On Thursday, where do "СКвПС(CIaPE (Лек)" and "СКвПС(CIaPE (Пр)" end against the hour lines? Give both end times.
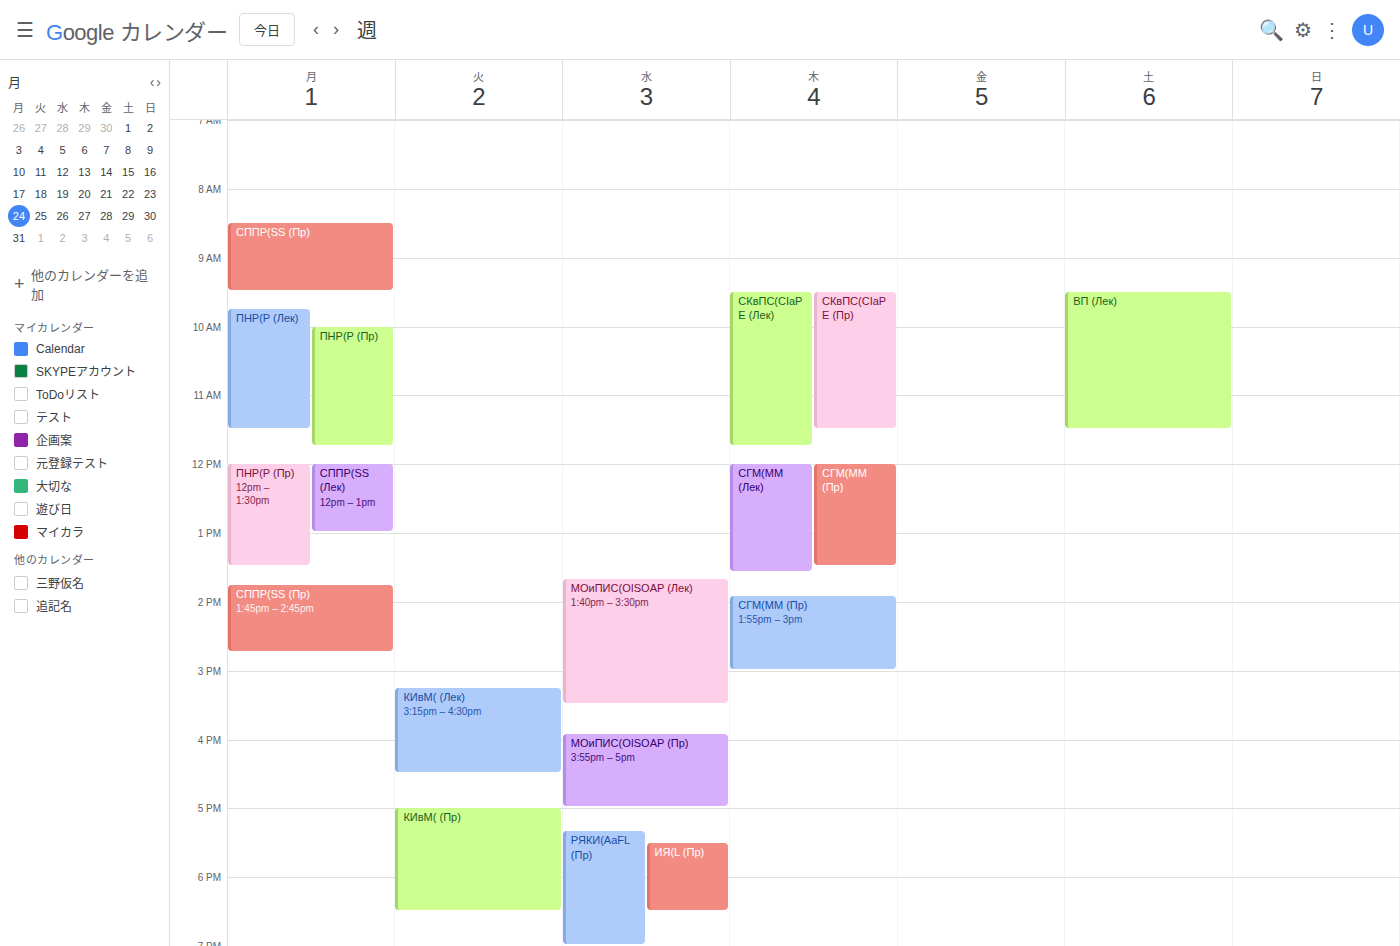
"СКвПС(CIaPE (Лек)": 11:45 AM, neither: three quarters of the way from the 11 AM line to the 12 PM line. "СКвПС(CIaPE (Пр)": 11:30 AM, halfway between the 11 AM and 12 PM lines.